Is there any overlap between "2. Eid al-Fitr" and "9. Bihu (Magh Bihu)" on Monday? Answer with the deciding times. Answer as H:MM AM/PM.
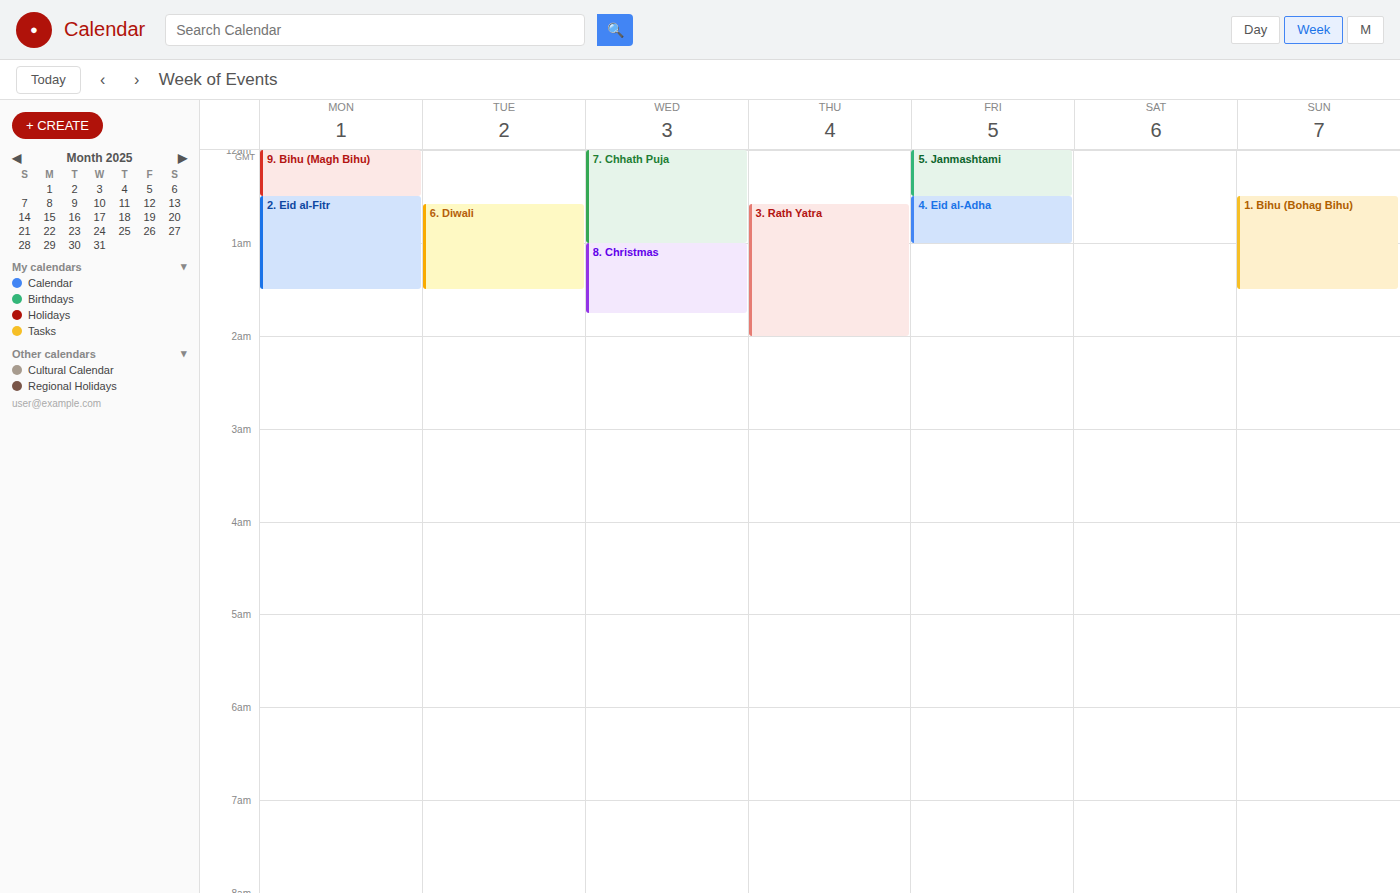
"9. Bihu (Magh Bihu)" ends at 12:30 AM, exactly when "2. Eid al-Fitr" starts -- they touch but do not overlap.